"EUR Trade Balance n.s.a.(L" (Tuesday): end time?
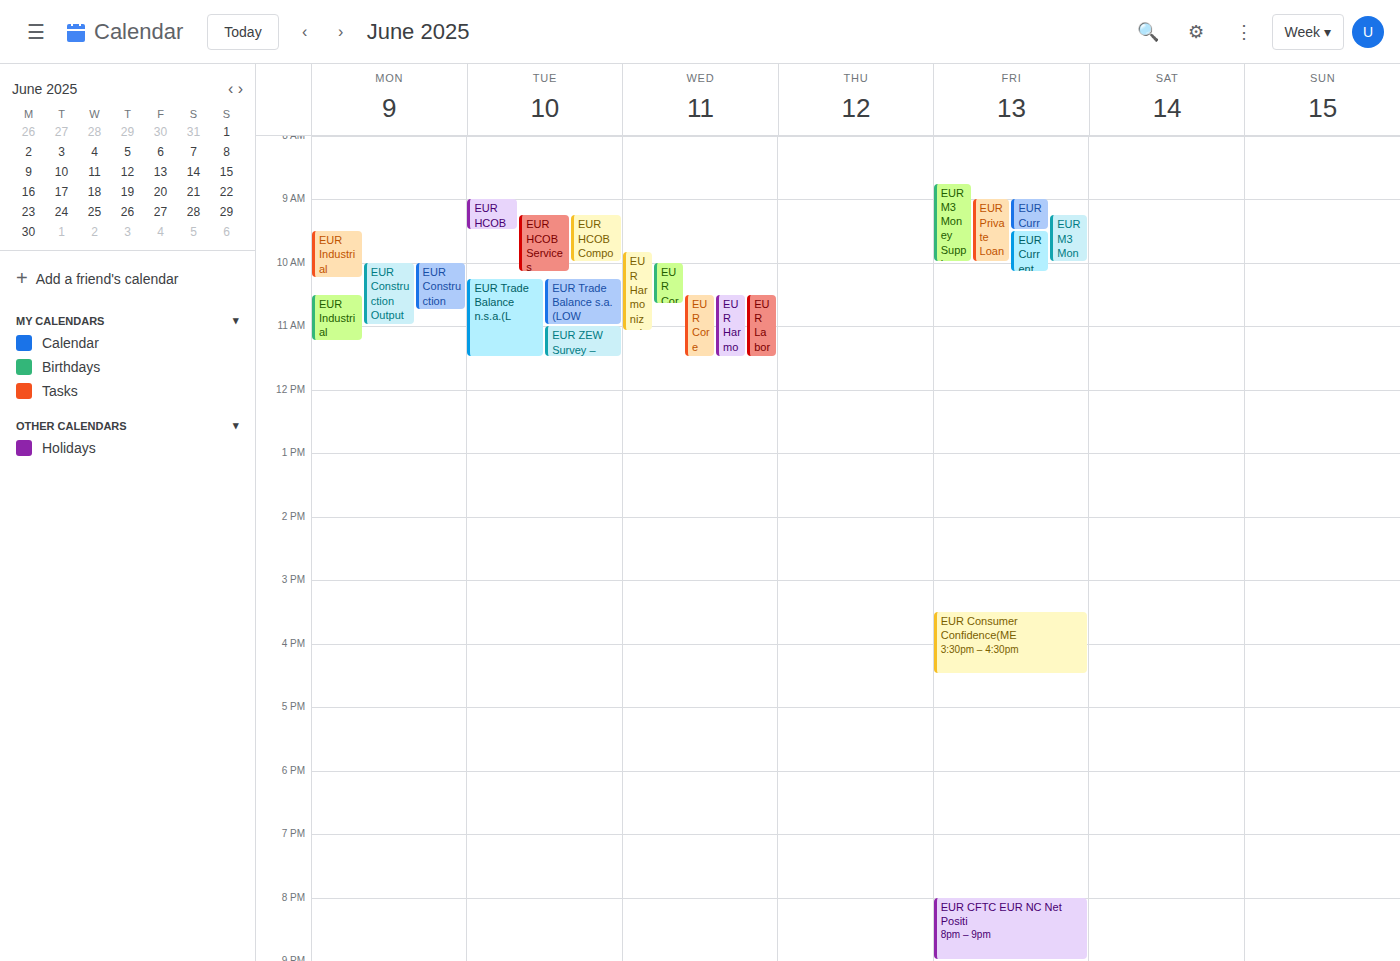
11:30 AM